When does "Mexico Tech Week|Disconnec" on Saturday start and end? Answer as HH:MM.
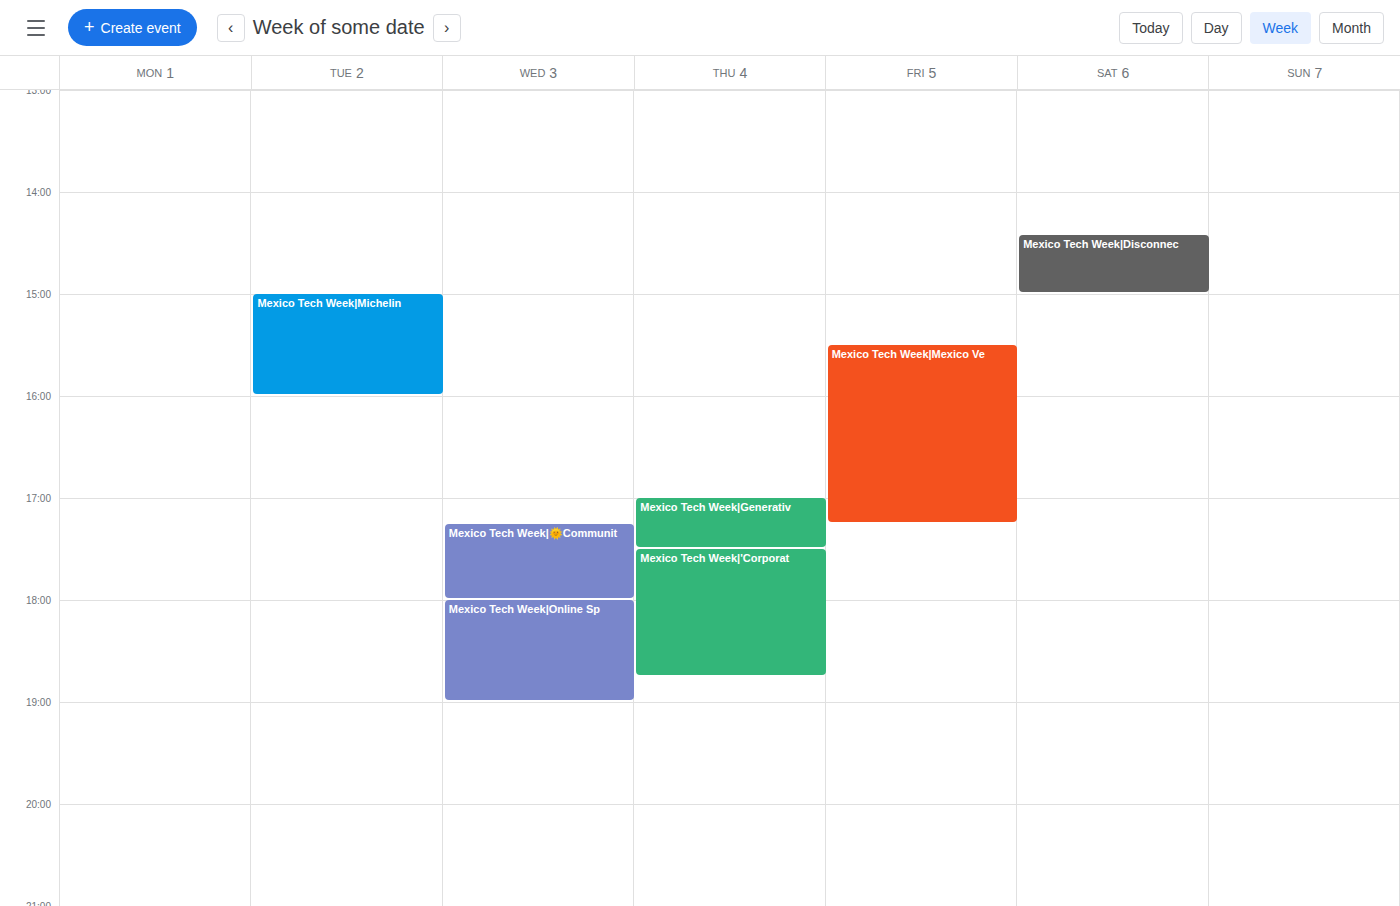
14:25 to 15:00